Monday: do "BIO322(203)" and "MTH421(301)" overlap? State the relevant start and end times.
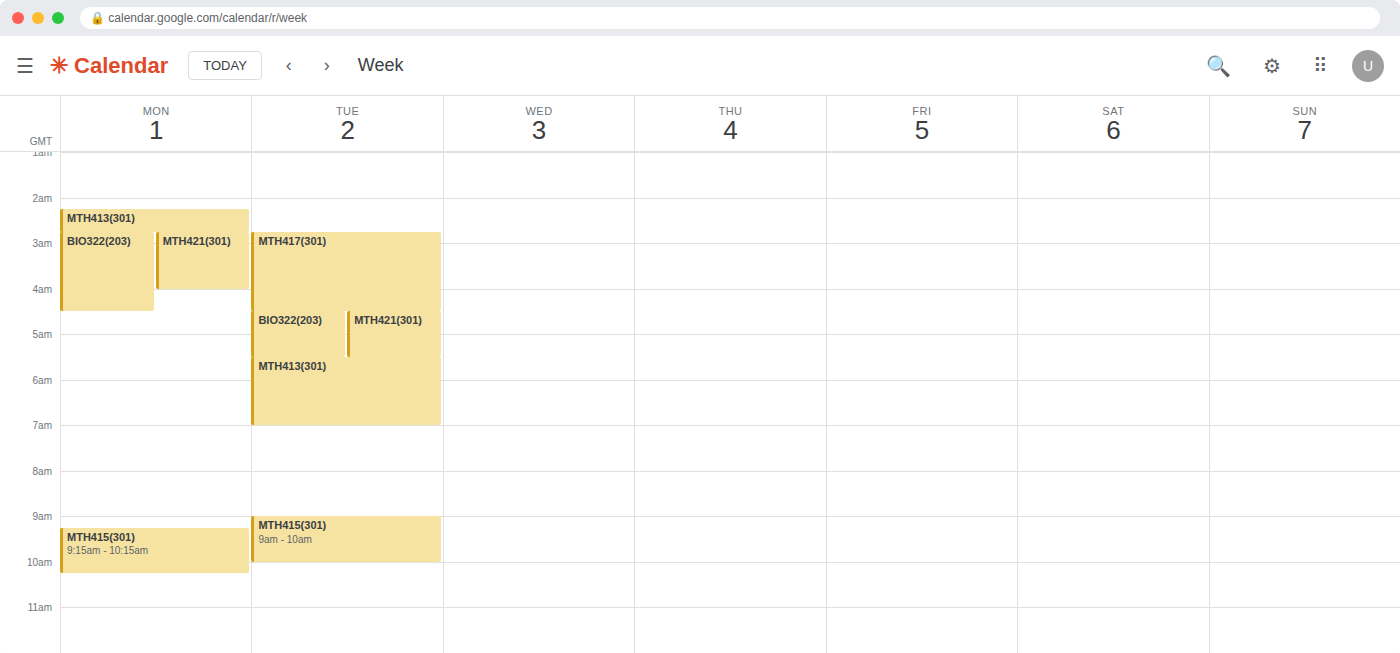
"BIO322(203)" starts at 2:45 AM, before "MTH421(301)" ends at 4:00 AM -- they overlap.